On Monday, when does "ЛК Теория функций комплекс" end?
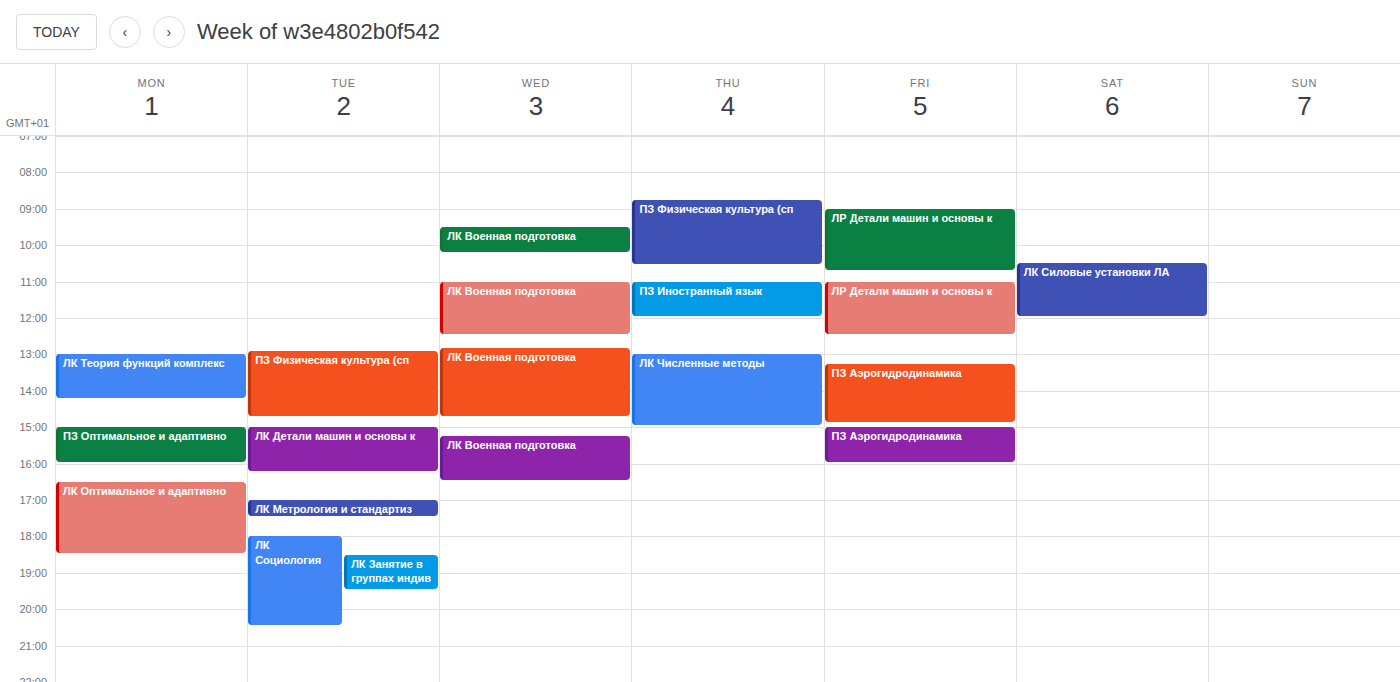
14:15